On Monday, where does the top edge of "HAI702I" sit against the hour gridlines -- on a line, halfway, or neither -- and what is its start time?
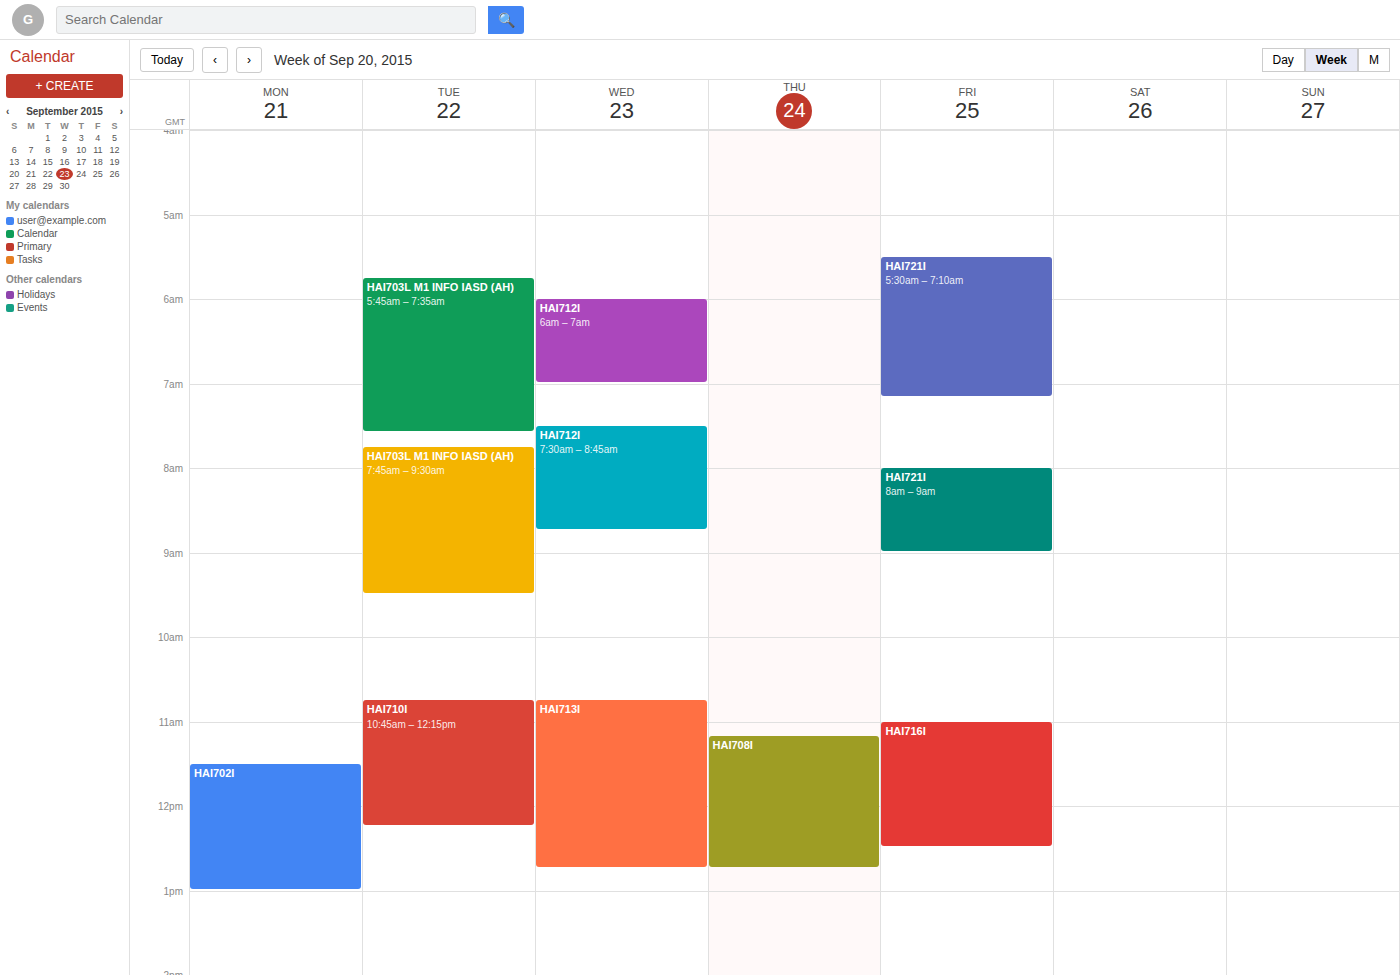
11:30 -- halfway between the 11:00 and 12:00 lines.